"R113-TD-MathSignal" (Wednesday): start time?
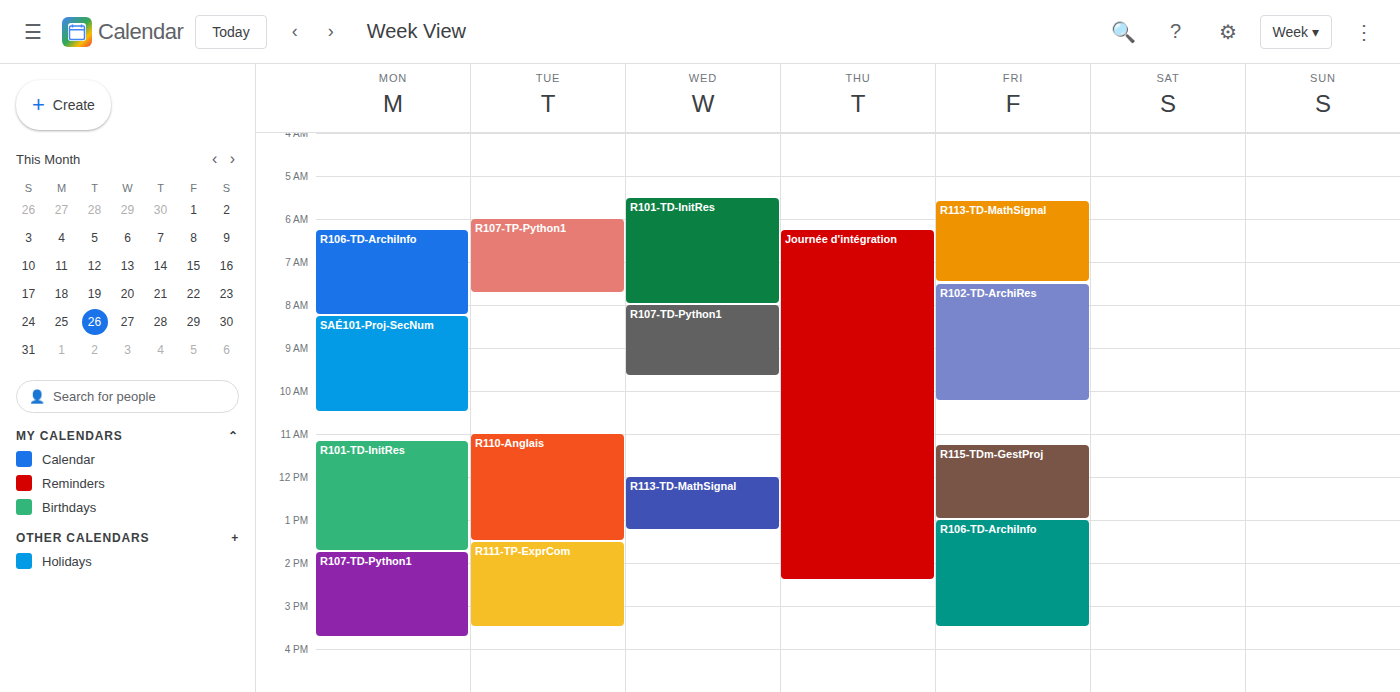
12:00 PM